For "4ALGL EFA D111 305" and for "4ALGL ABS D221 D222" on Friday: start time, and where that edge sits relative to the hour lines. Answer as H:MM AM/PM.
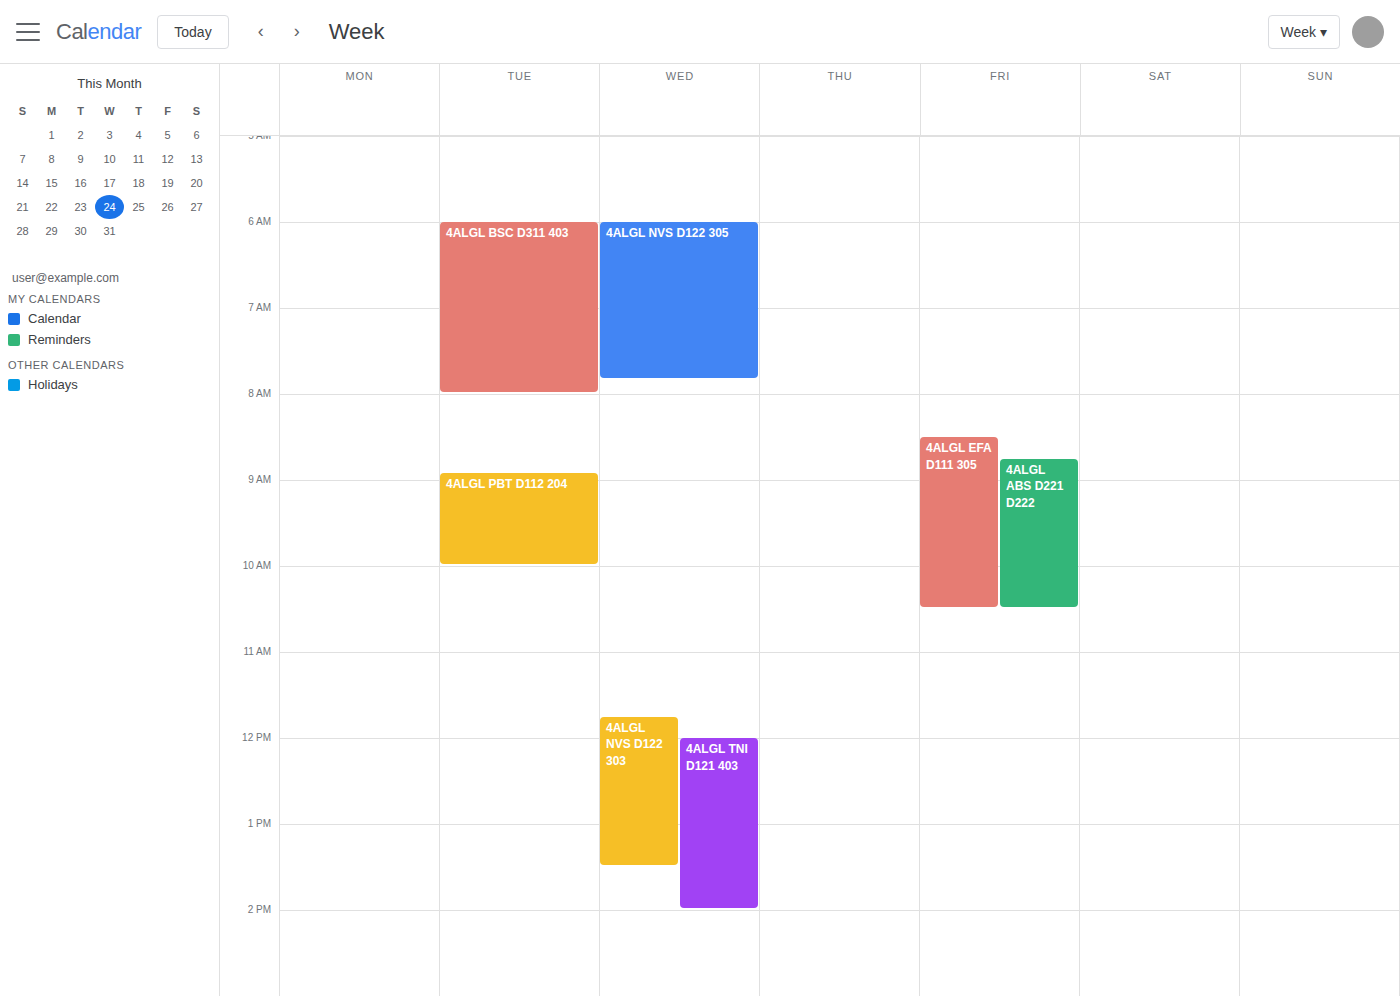
"4ALGL EFA D111 305": 8:30 AM, halfway between the 8 AM and 9 AM lines. "4ALGL ABS D221 D222": 8:45 AM, neither: three quarters of the way from the 8 AM line to the 9 AM line.